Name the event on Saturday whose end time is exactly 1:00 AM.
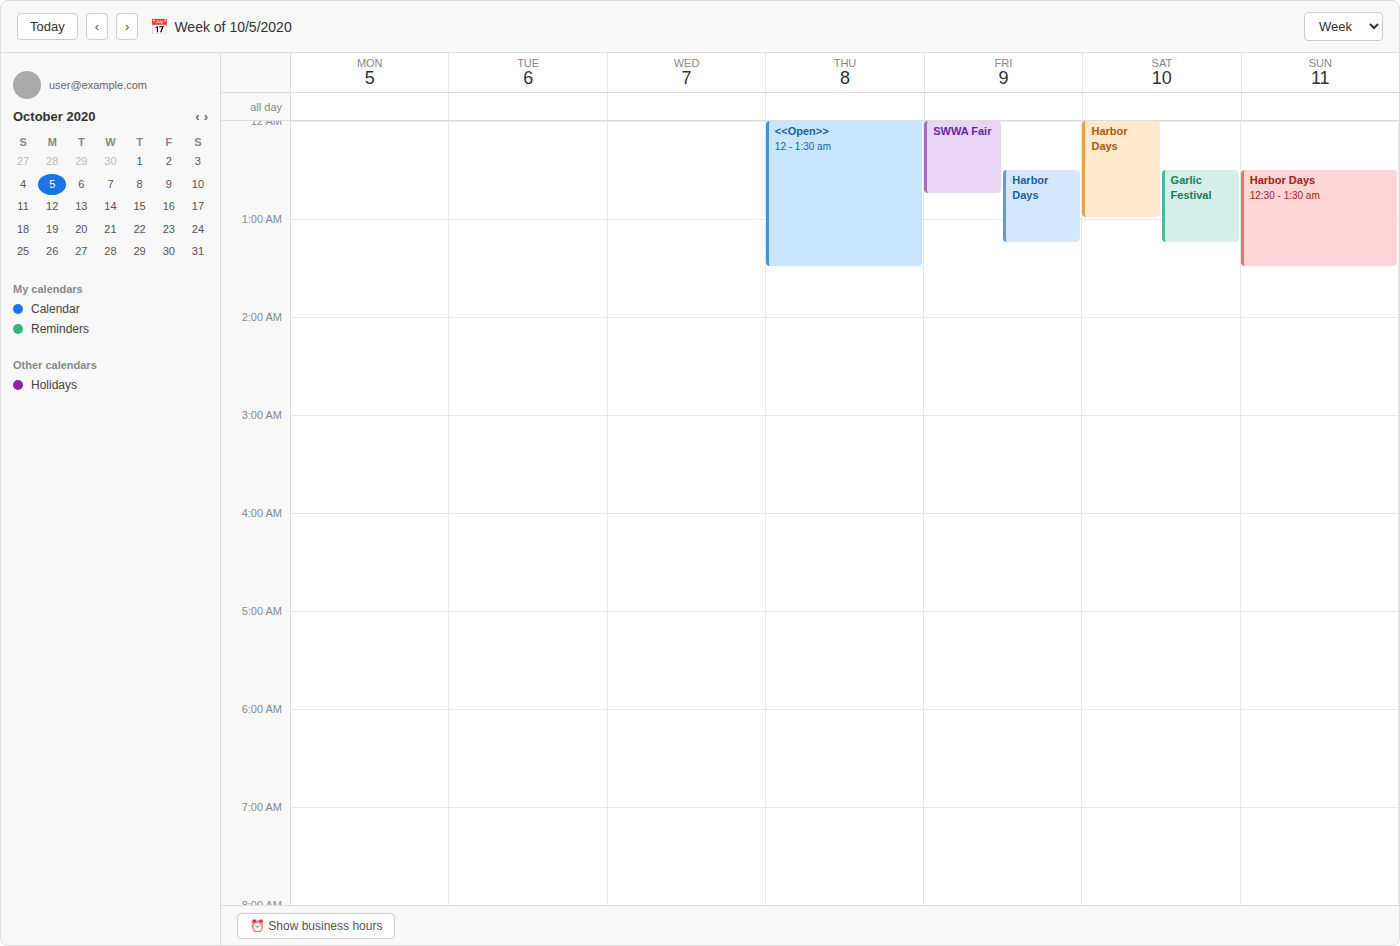
"Harbor Days"